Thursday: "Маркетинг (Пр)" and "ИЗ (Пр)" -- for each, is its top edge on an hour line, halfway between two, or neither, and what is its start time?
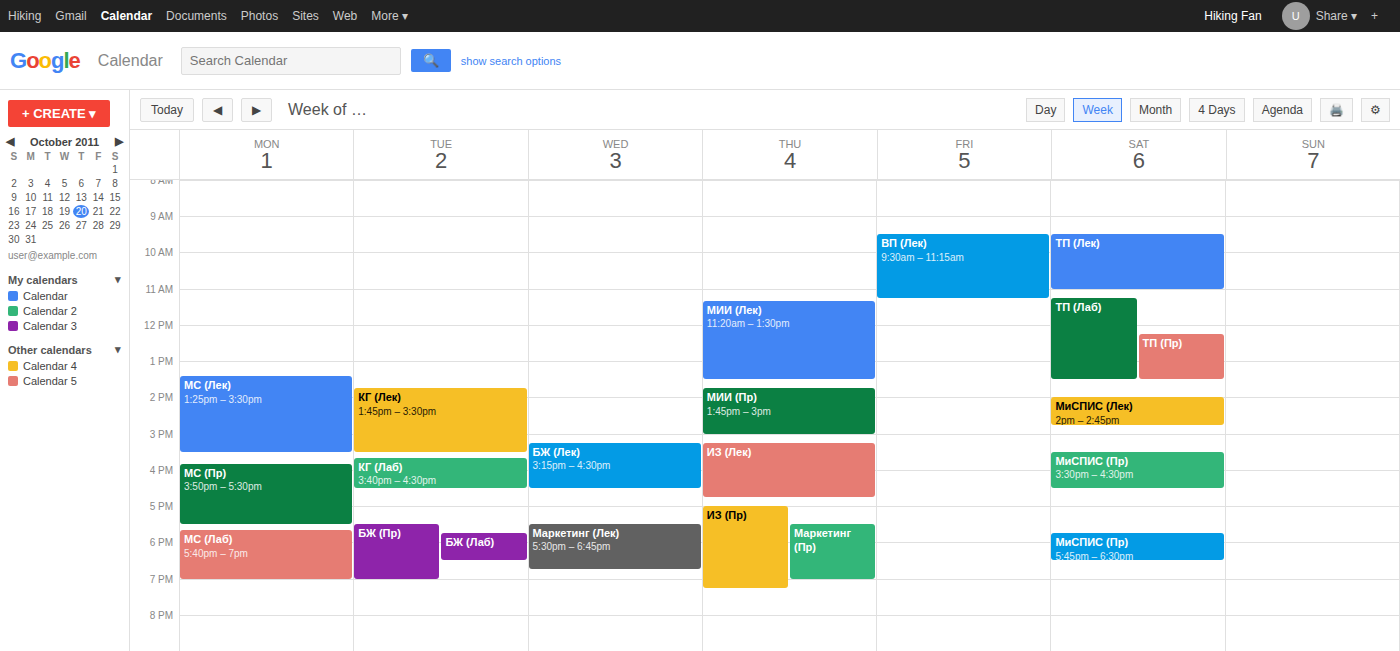
"Маркетинг (Пр)": 5:30 PM, halfway between the 5 PM and 6 PM lines. "ИЗ (Пр)": 5:00 PM, exactly on the 5 PM line.